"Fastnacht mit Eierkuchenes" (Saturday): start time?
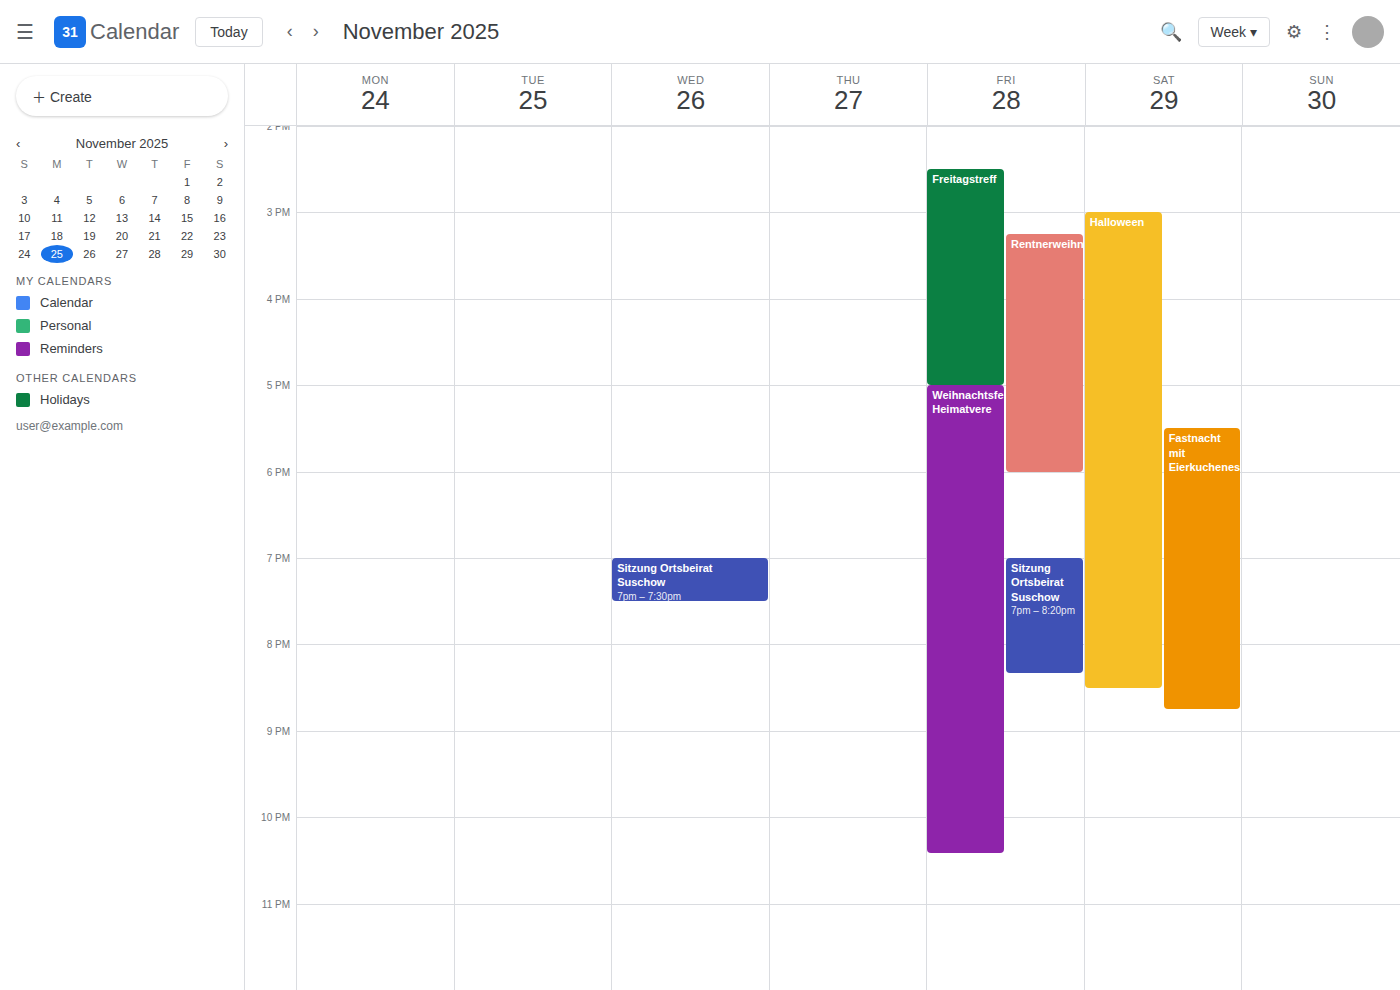
5:30 PM